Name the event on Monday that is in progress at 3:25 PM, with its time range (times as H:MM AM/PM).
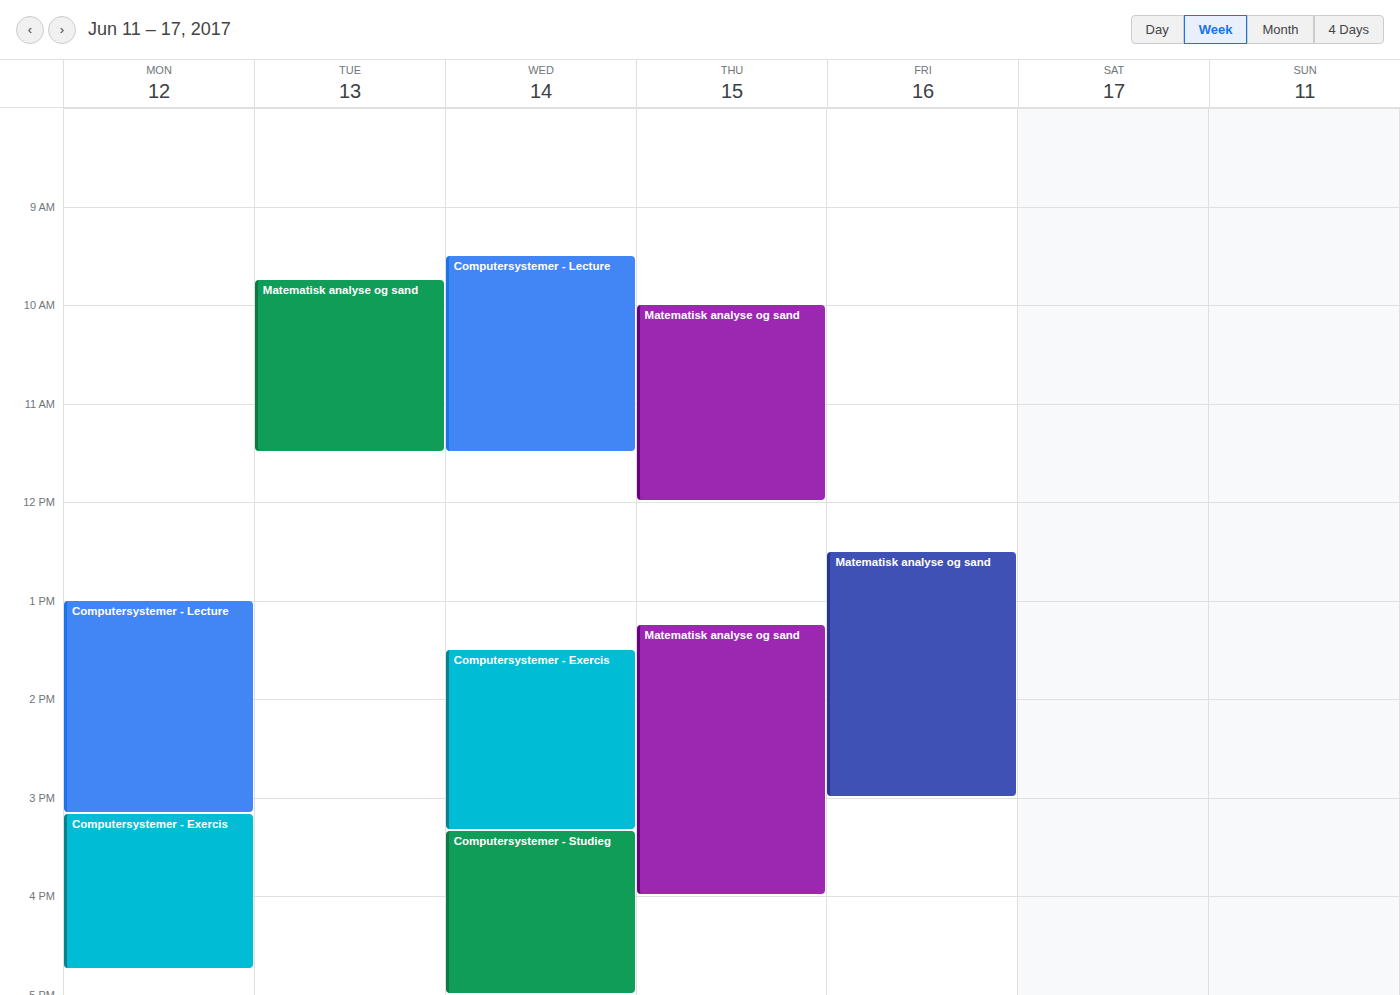
"Computersystemer - Exercis", 3:10 PM to 4:45 PM